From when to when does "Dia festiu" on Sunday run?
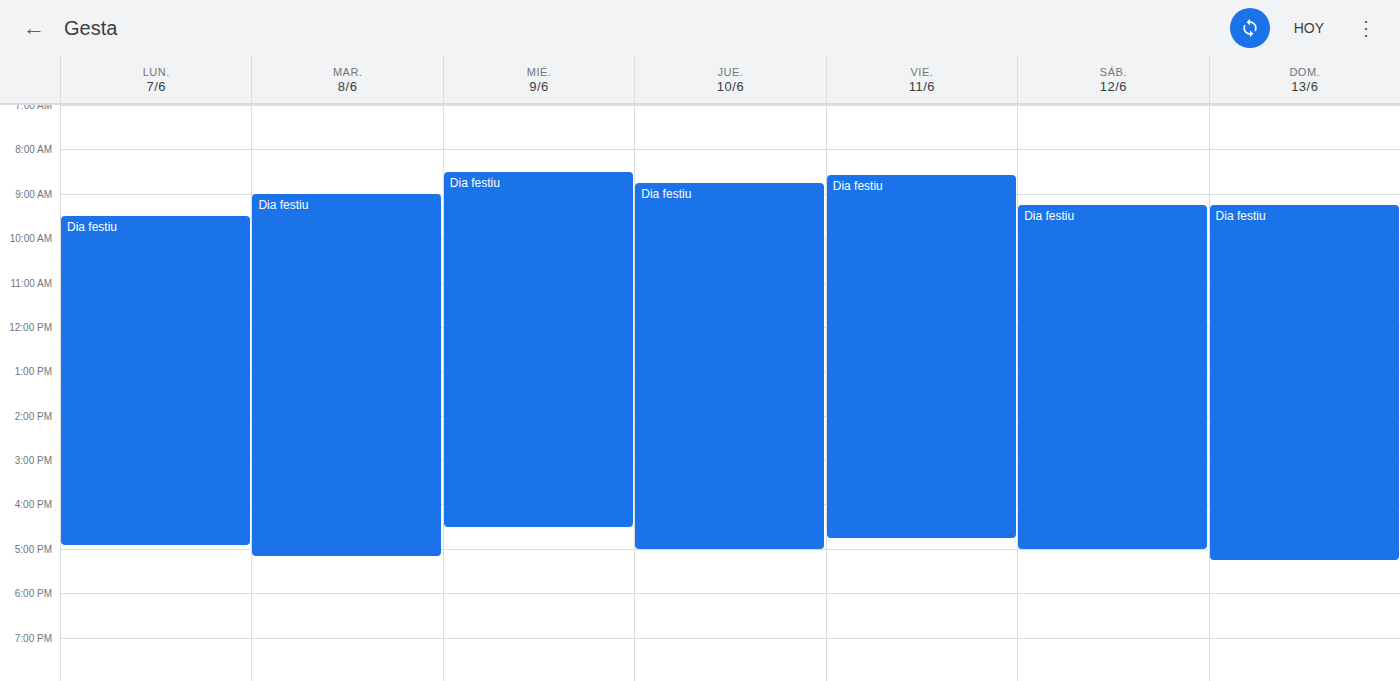
09:15 to 17:15